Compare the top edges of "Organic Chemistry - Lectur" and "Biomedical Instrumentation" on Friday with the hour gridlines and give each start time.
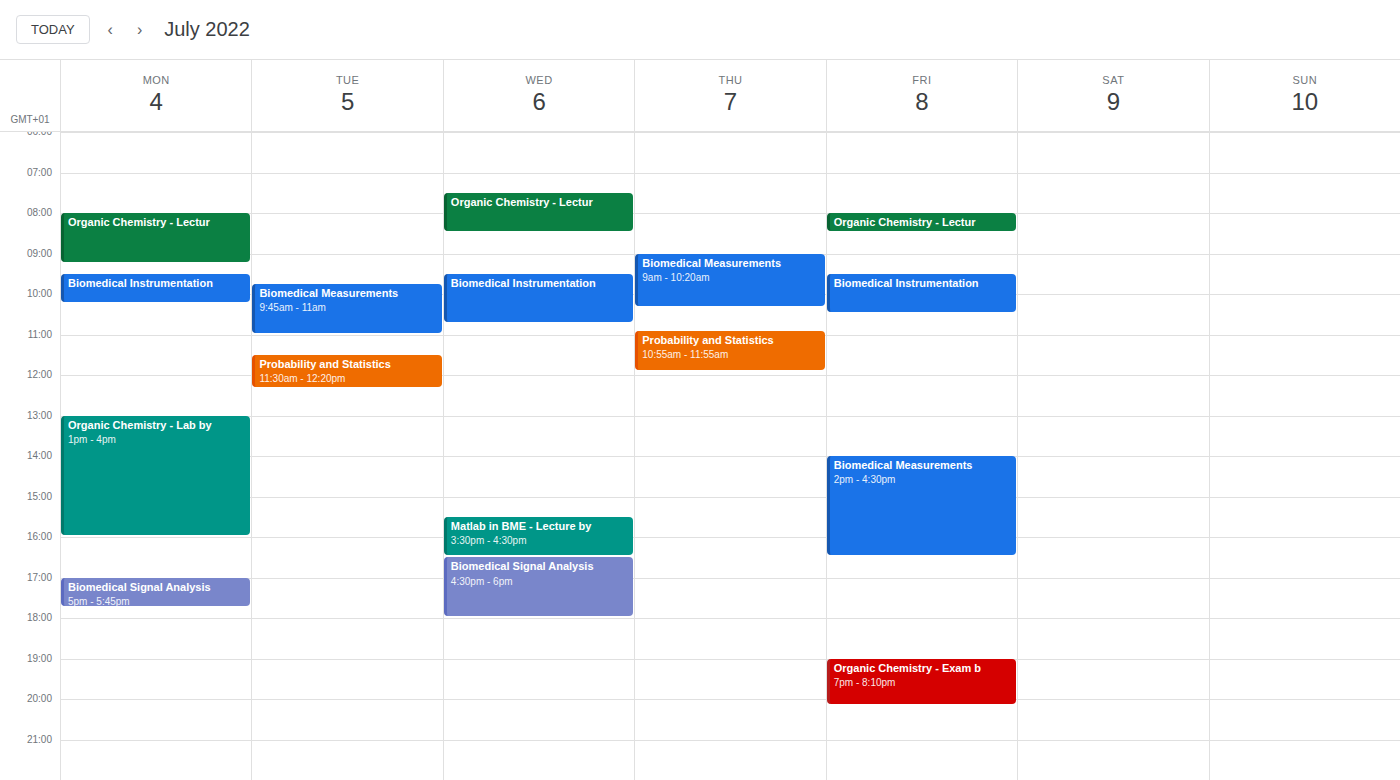
"Organic Chemistry - Lectur": 8:00 AM, exactly on the 8 AM line. "Biomedical Instrumentation": 9:30 AM, halfway between the 9 AM and 10 AM lines.